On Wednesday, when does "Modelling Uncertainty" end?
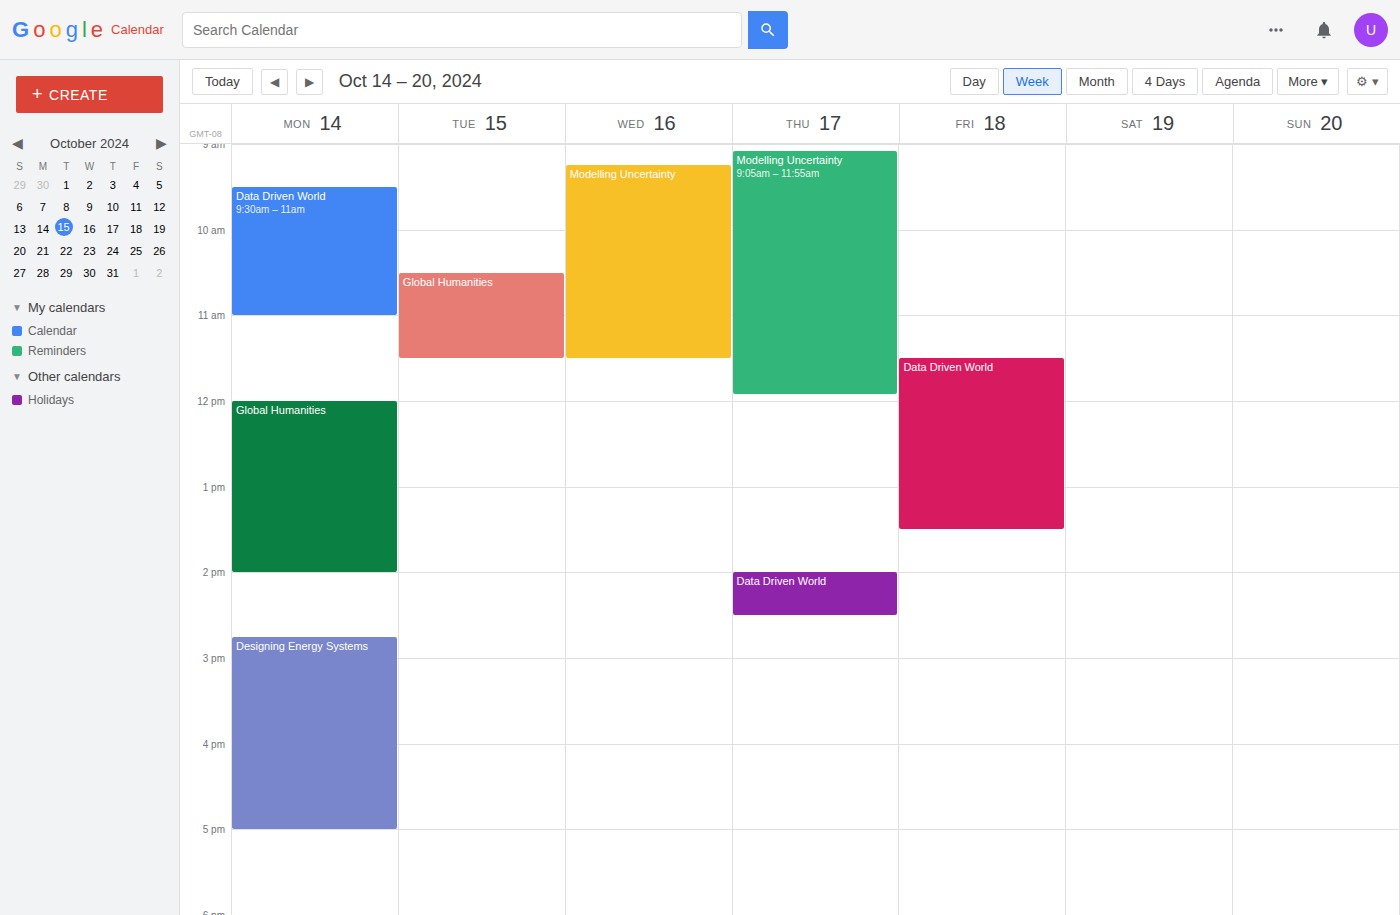
11:30 AM